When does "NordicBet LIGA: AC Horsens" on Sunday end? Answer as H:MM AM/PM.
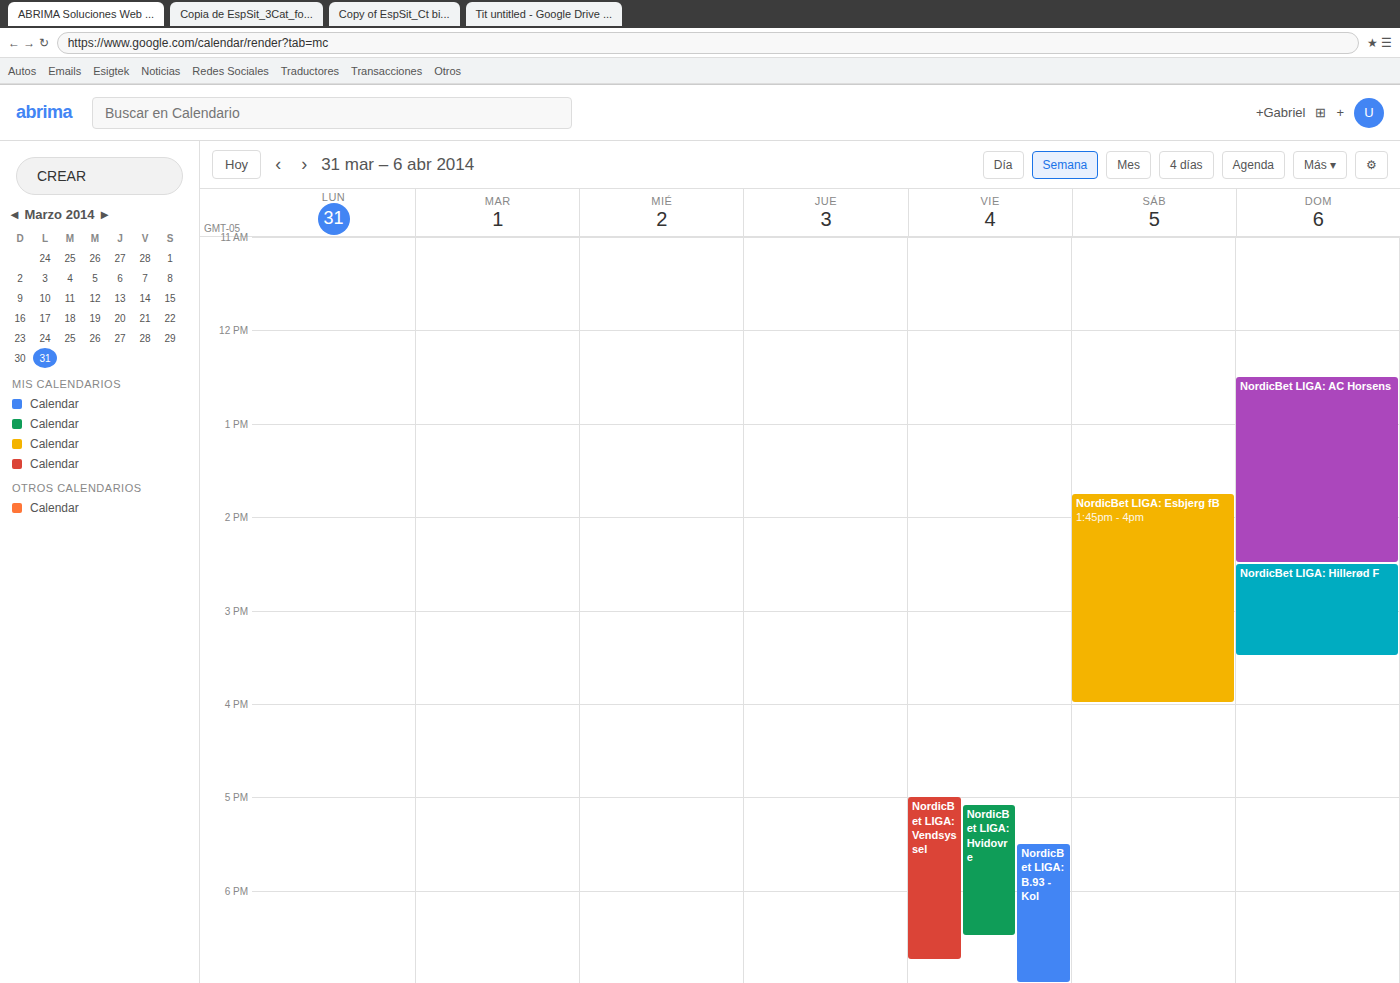
2:30 PM